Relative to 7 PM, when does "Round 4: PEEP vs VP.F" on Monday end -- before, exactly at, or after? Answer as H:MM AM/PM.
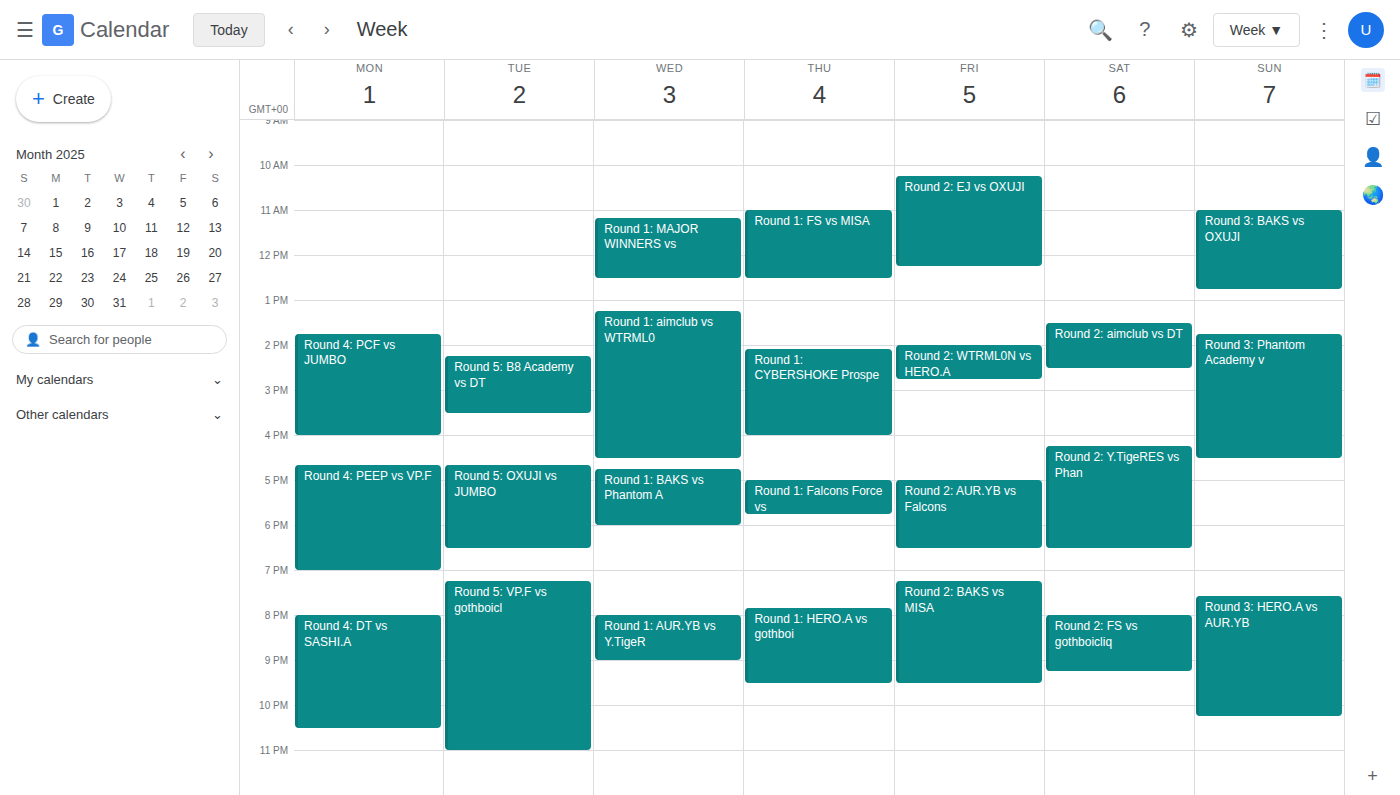
7:00 PM -- exactly at 7 PM, on the 7 PM line.